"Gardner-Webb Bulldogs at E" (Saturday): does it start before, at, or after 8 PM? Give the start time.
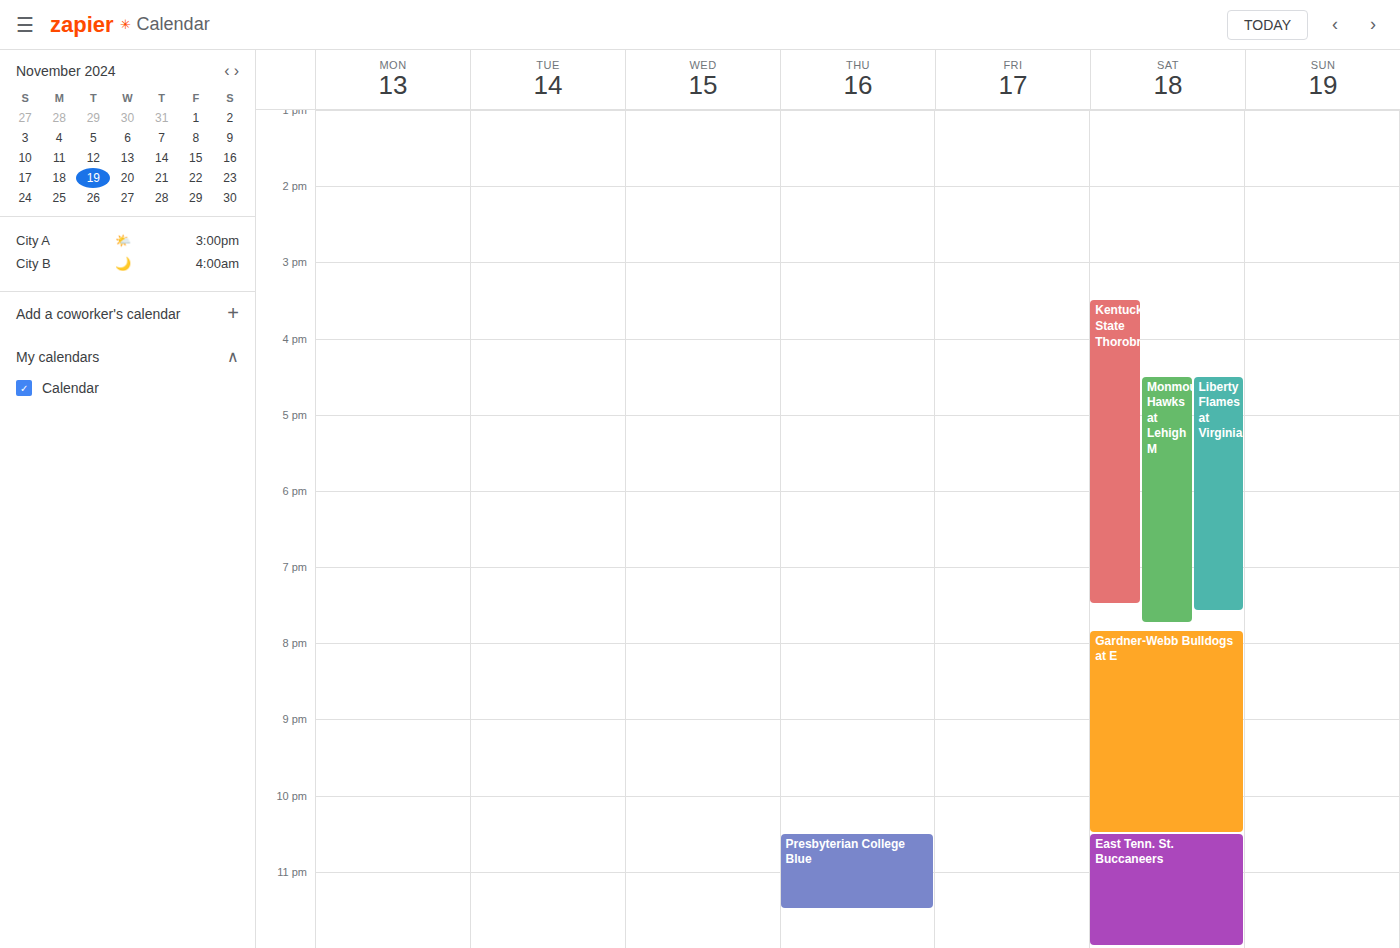
7:50 PM -- before 8 PM, 10 minutes above the 8 PM line.